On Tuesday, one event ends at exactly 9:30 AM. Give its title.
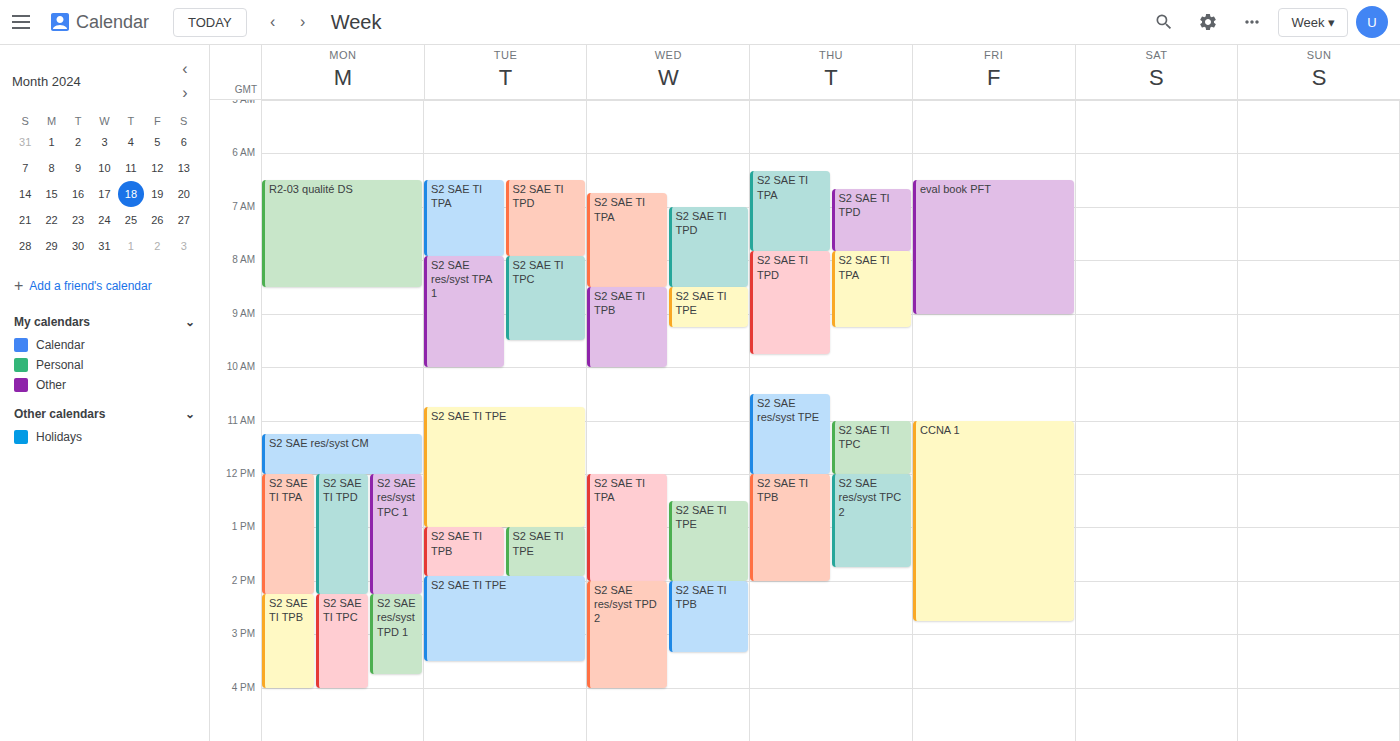
"S2 SAE TI TPC"